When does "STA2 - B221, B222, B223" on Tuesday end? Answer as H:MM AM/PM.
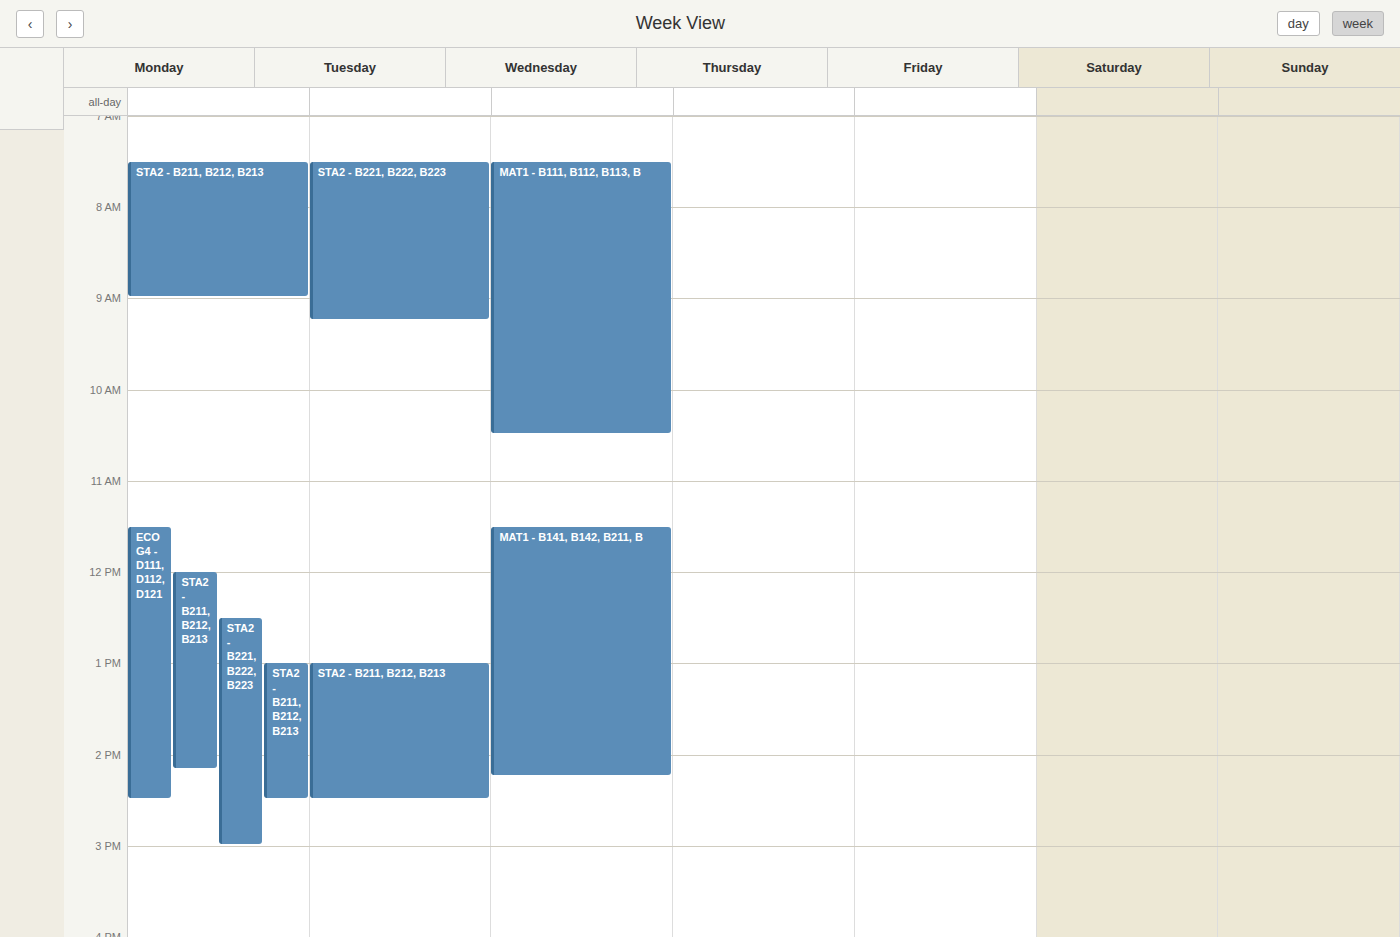
9:15 AM